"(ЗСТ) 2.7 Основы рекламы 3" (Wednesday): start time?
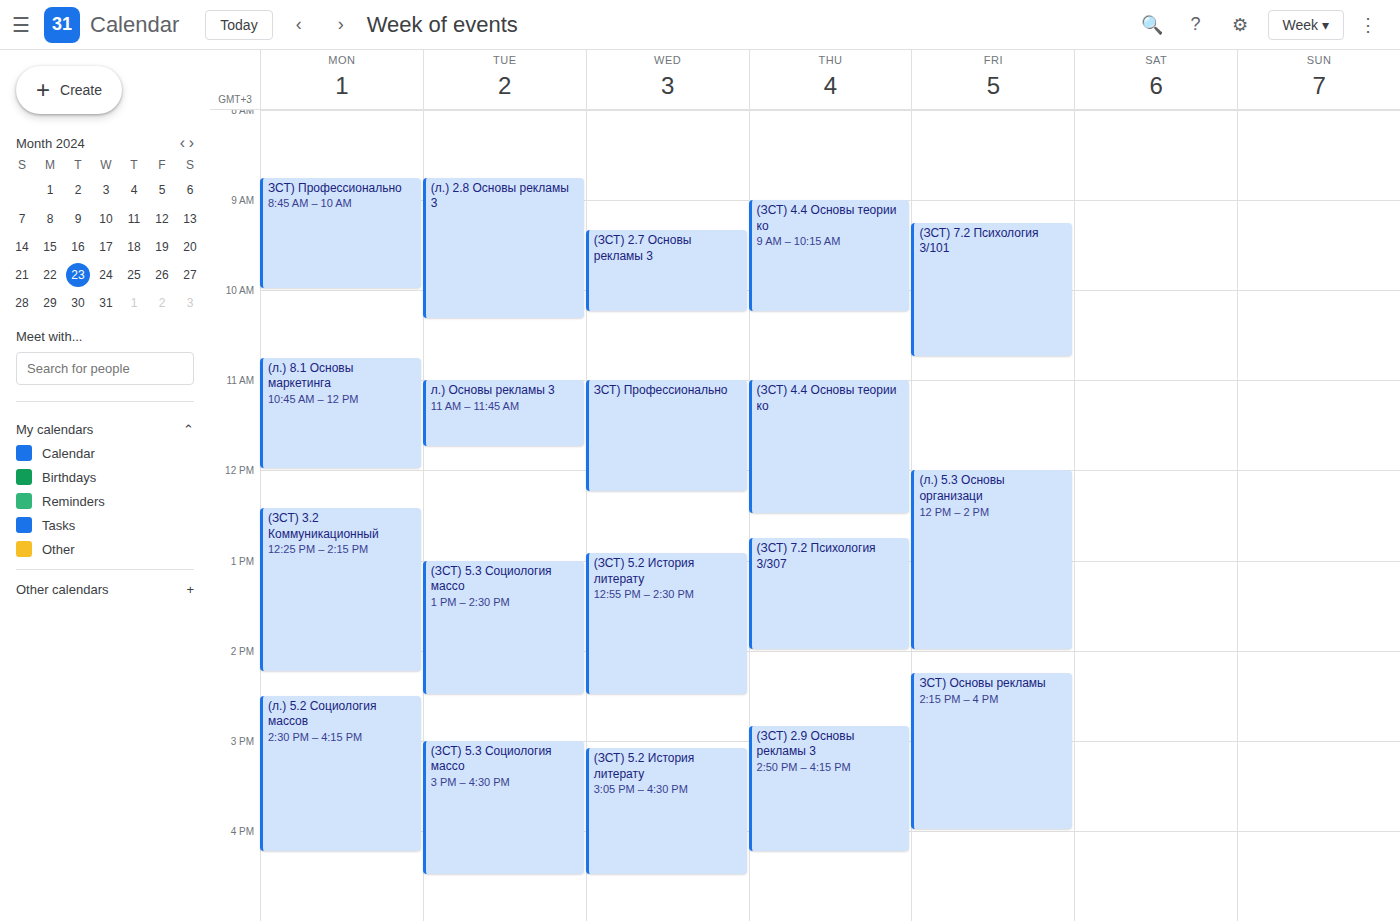
9:20 AM